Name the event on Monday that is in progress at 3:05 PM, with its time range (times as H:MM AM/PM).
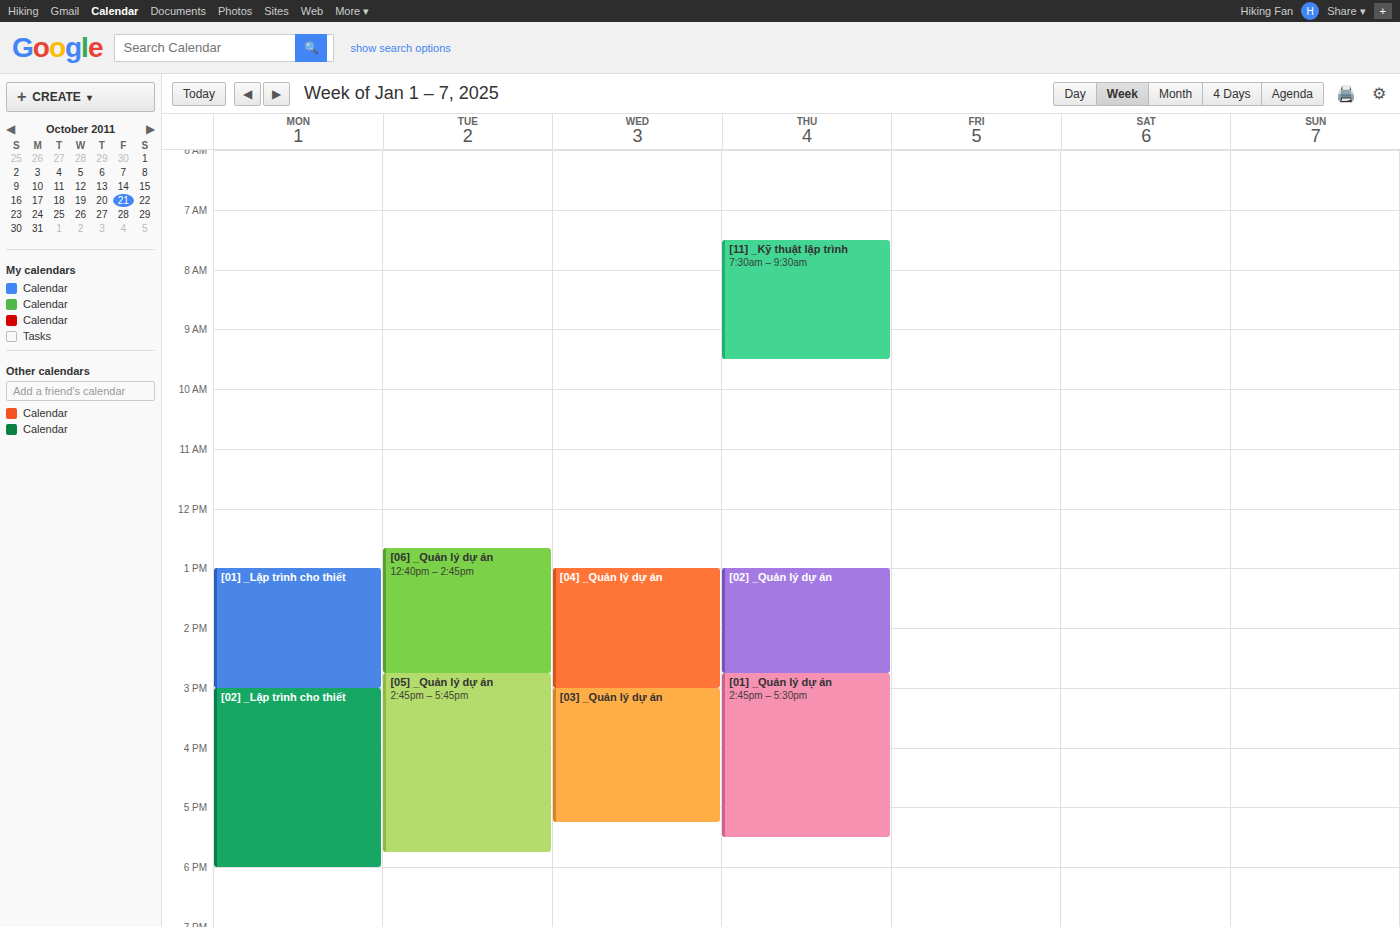
"[02] _Lập trình cho thiết", 3:00 PM to 6:00 PM